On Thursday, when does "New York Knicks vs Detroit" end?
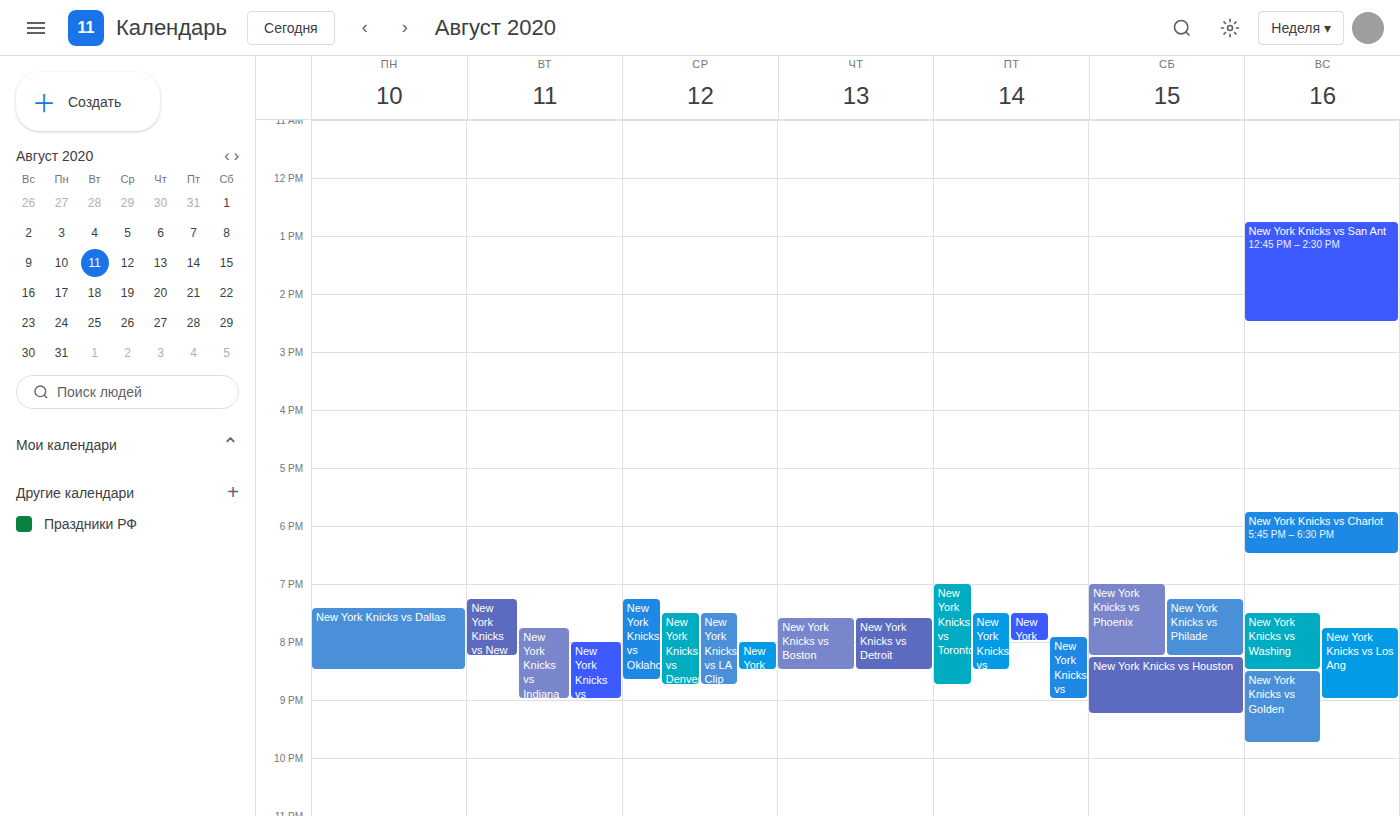
8:30 PM